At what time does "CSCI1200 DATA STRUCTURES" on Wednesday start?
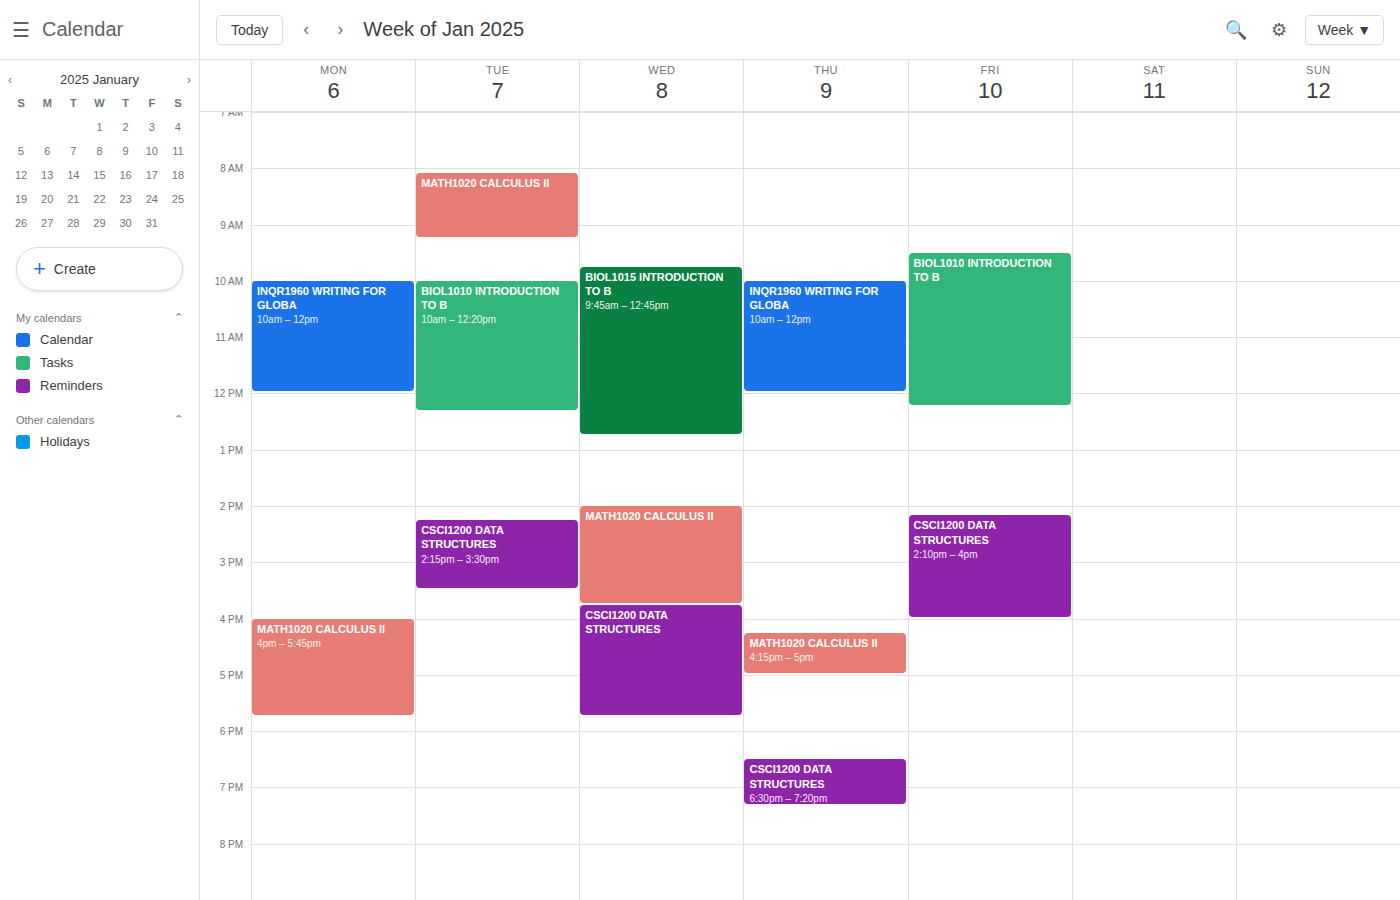
3:45 PM